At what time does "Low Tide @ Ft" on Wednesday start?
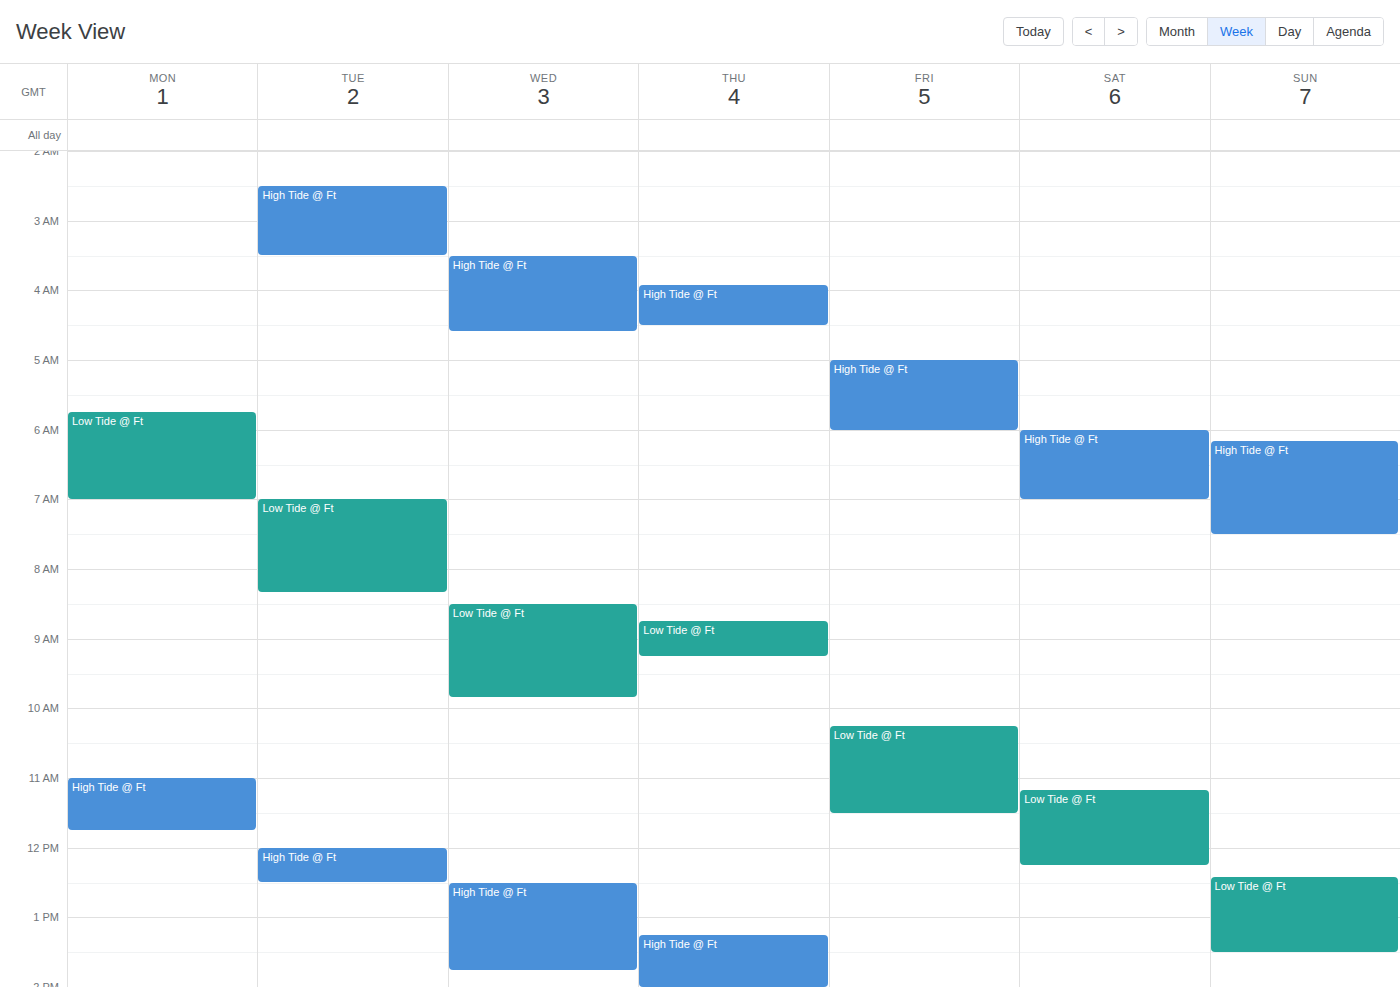
8:30 AM